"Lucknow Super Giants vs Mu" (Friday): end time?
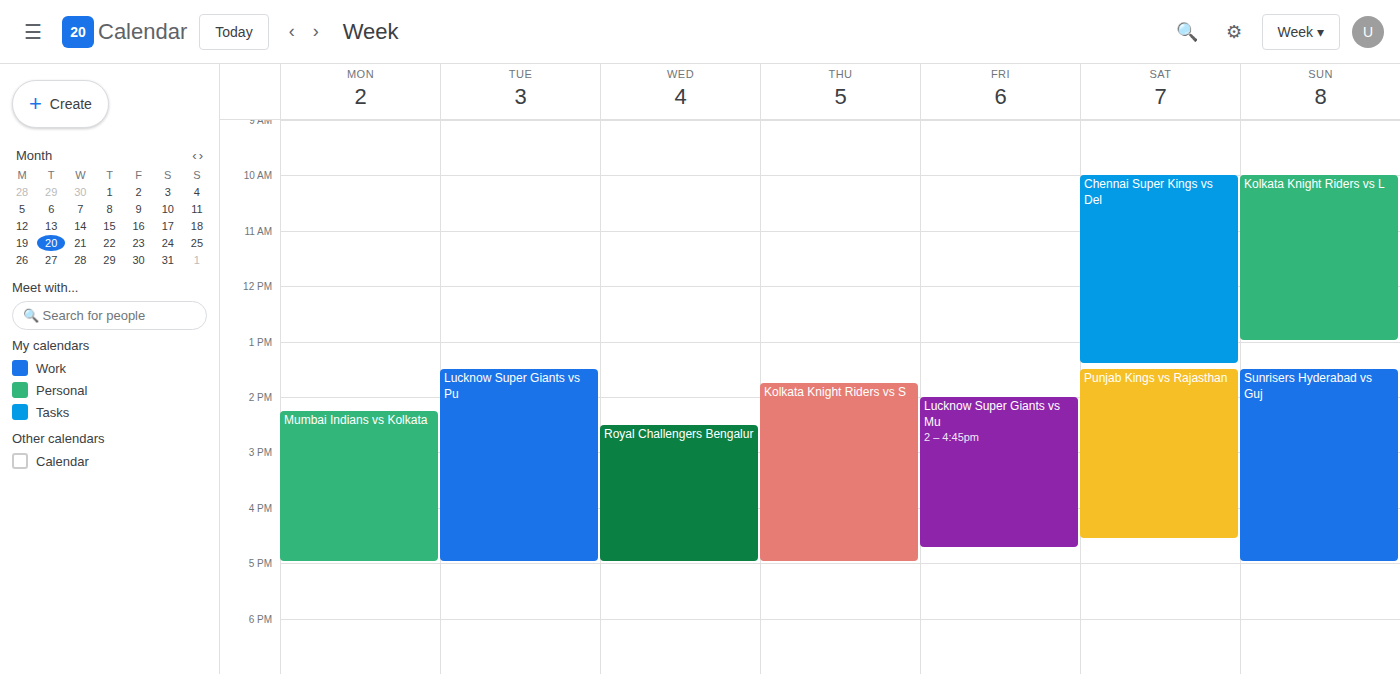
4:45 PM